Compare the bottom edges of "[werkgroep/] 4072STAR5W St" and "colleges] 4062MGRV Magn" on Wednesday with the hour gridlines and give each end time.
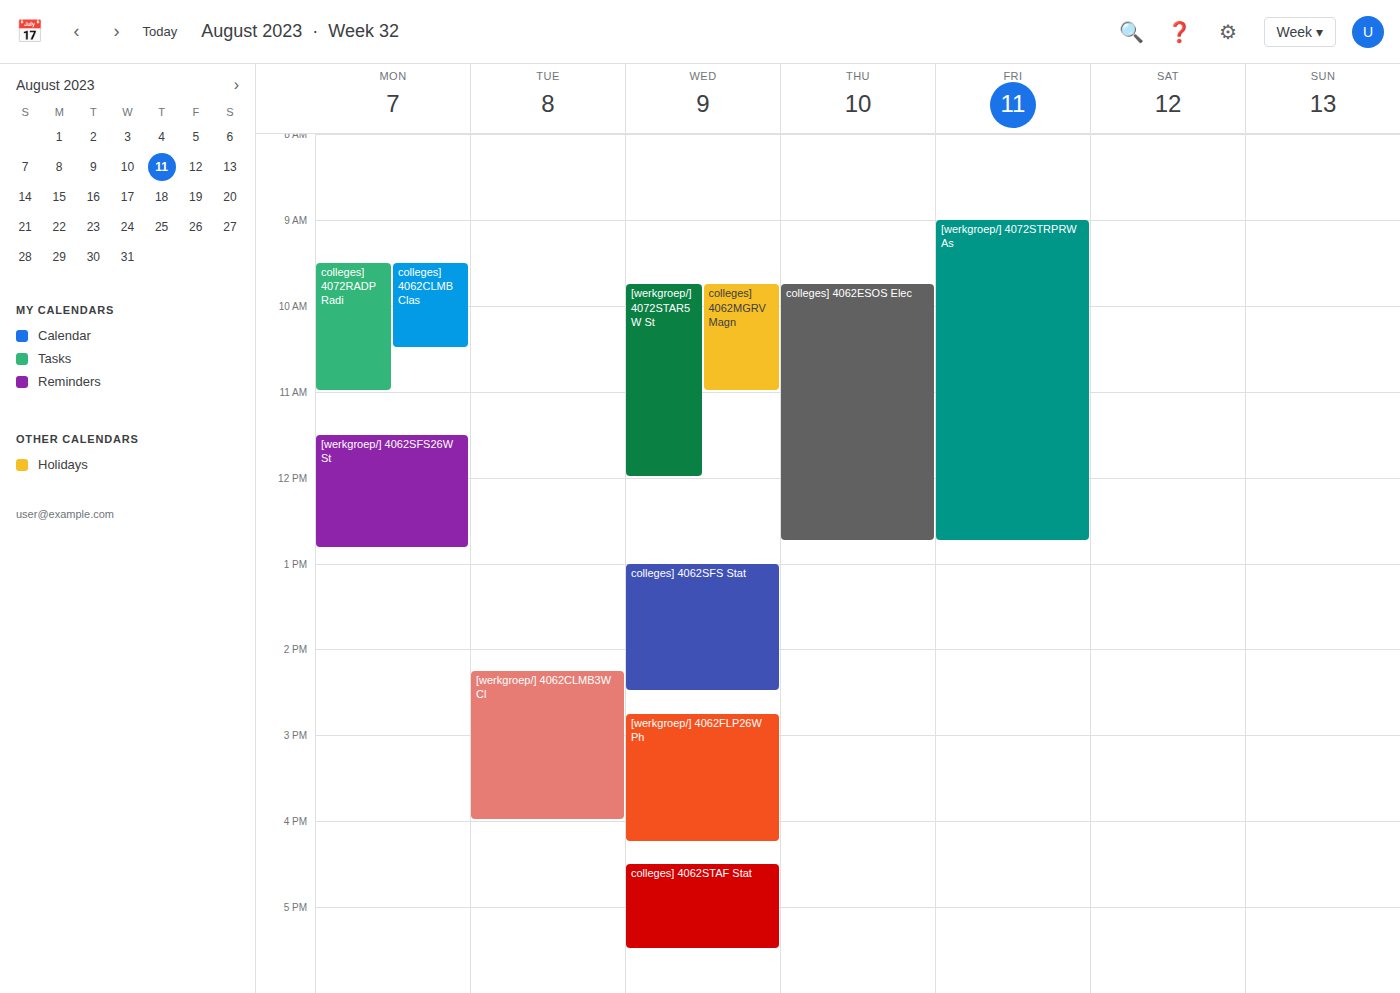
"[werkgroep/] 4072STAR5W St": 12:00 PM, exactly on the 12 PM line. "colleges] 4062MGRV Magn": 11:00 AM, exactly on the 11 AM line.